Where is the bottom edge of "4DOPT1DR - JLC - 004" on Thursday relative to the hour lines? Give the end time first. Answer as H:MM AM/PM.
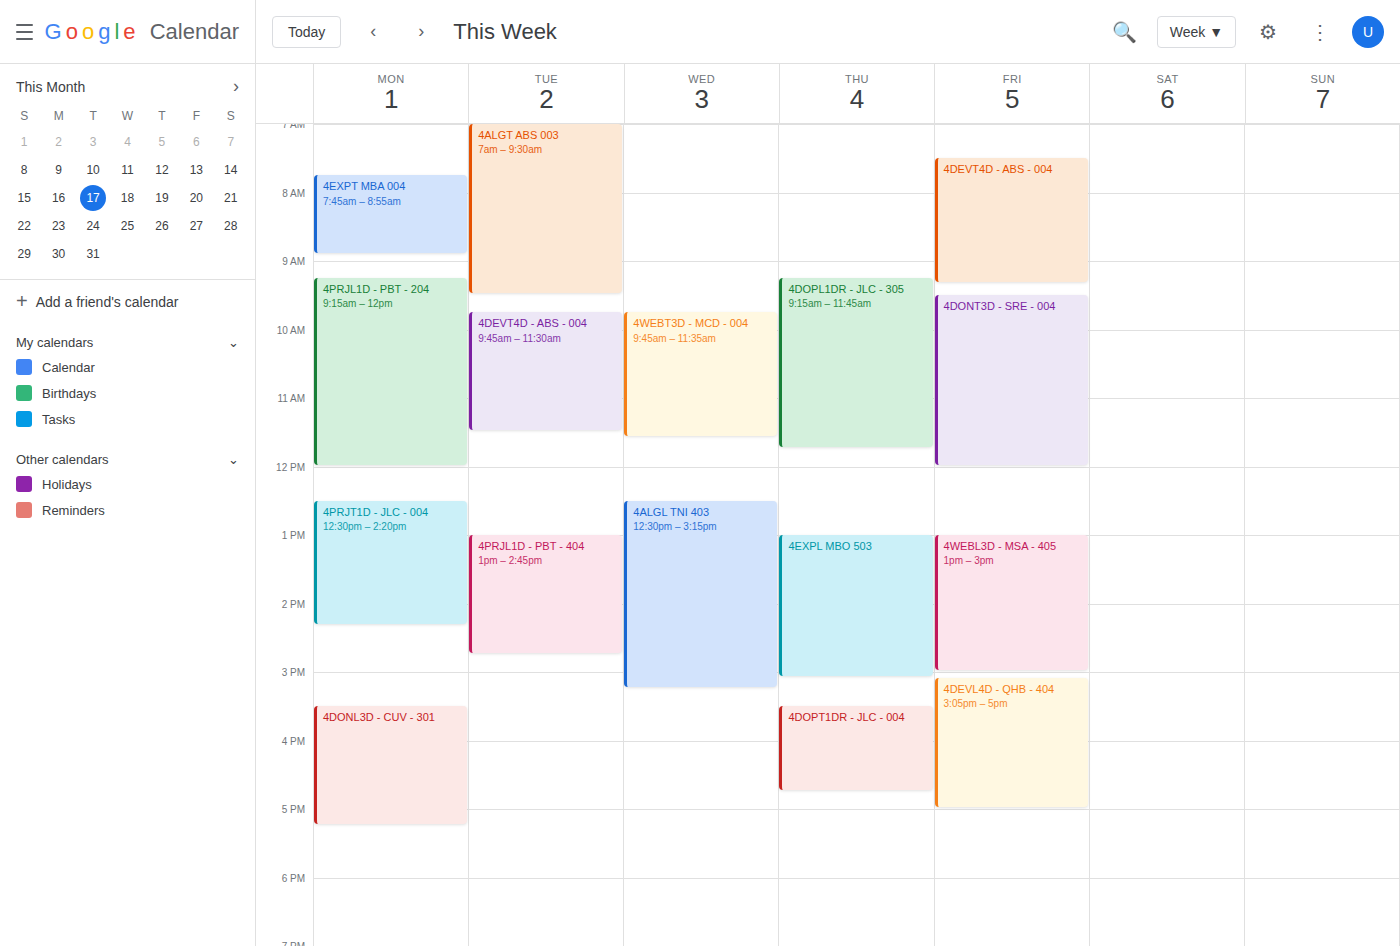
4:45 PM -- neither: three quarters of the way from the 4 PM line to the 5 PM line.